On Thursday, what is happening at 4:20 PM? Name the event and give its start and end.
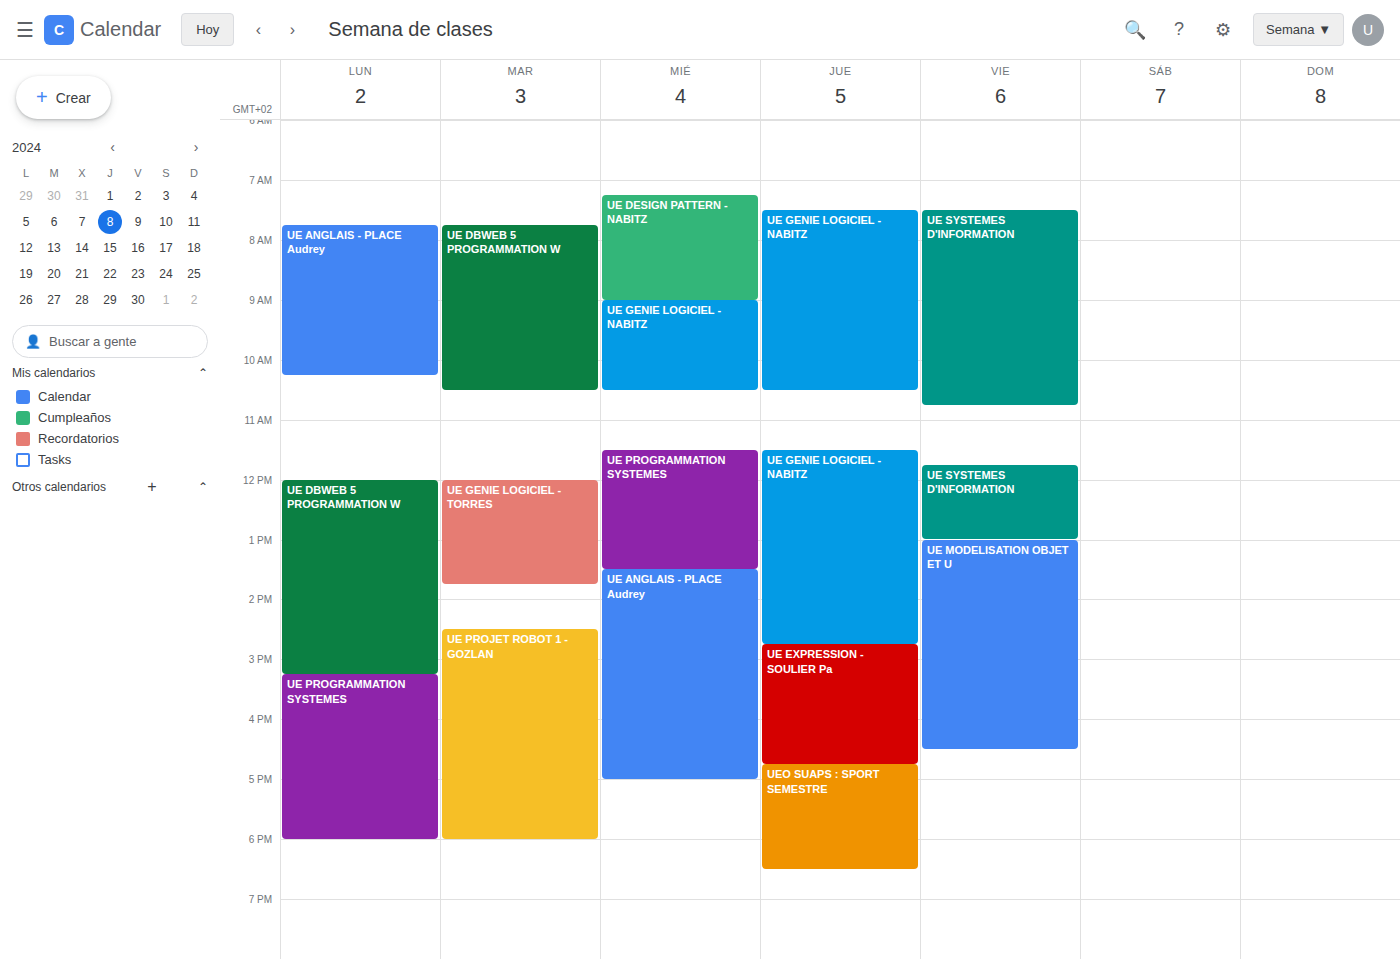
"UE EXPRESSION - SOULIER Pa", 2:45 PM to 4:45 PM